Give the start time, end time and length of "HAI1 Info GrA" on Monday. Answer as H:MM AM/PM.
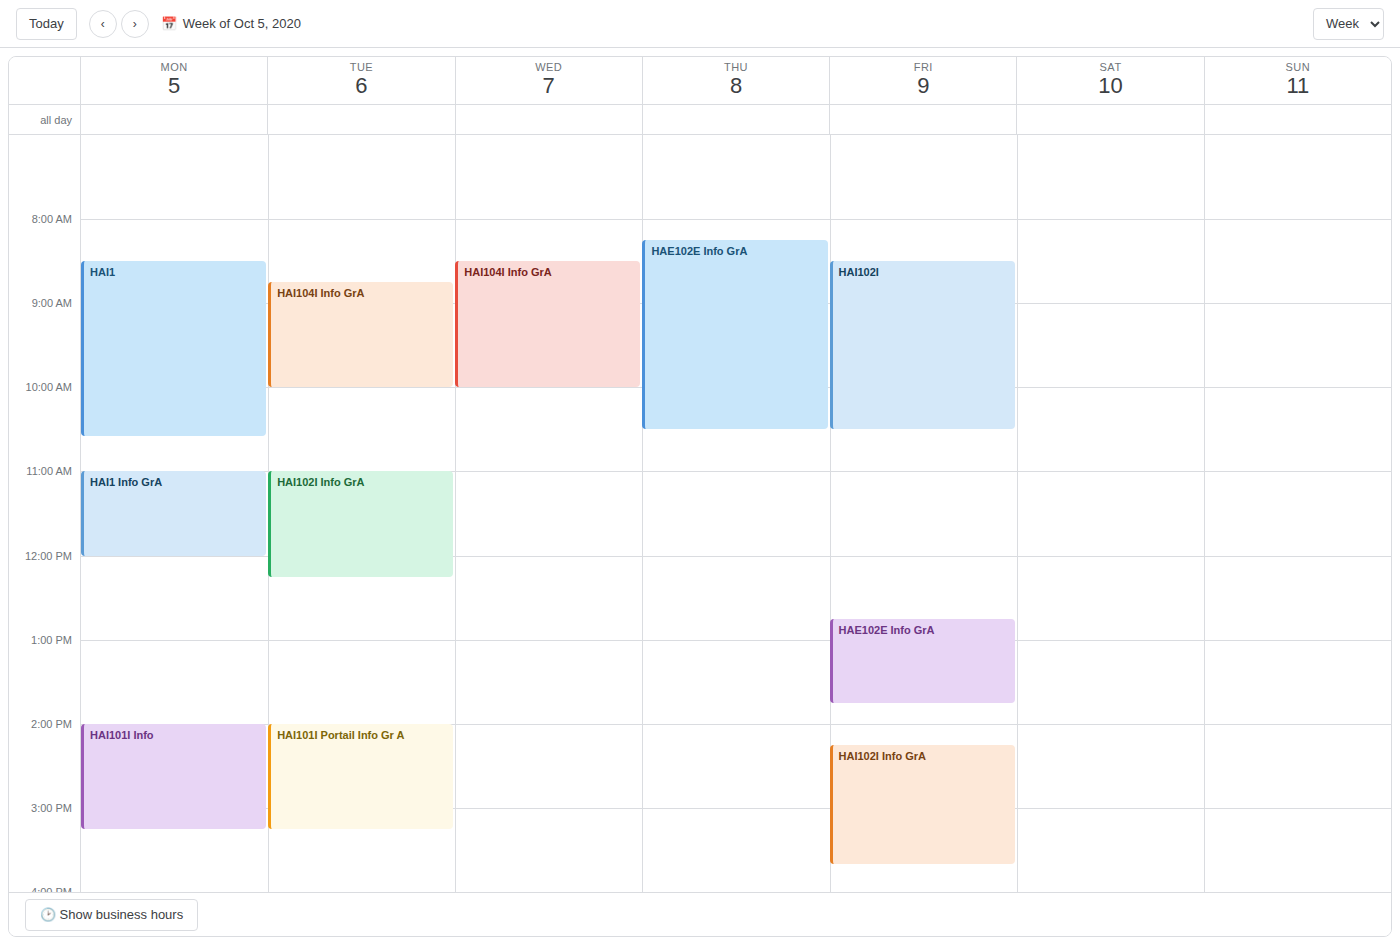
11:00 AM to 12:00 PM, 1 hour